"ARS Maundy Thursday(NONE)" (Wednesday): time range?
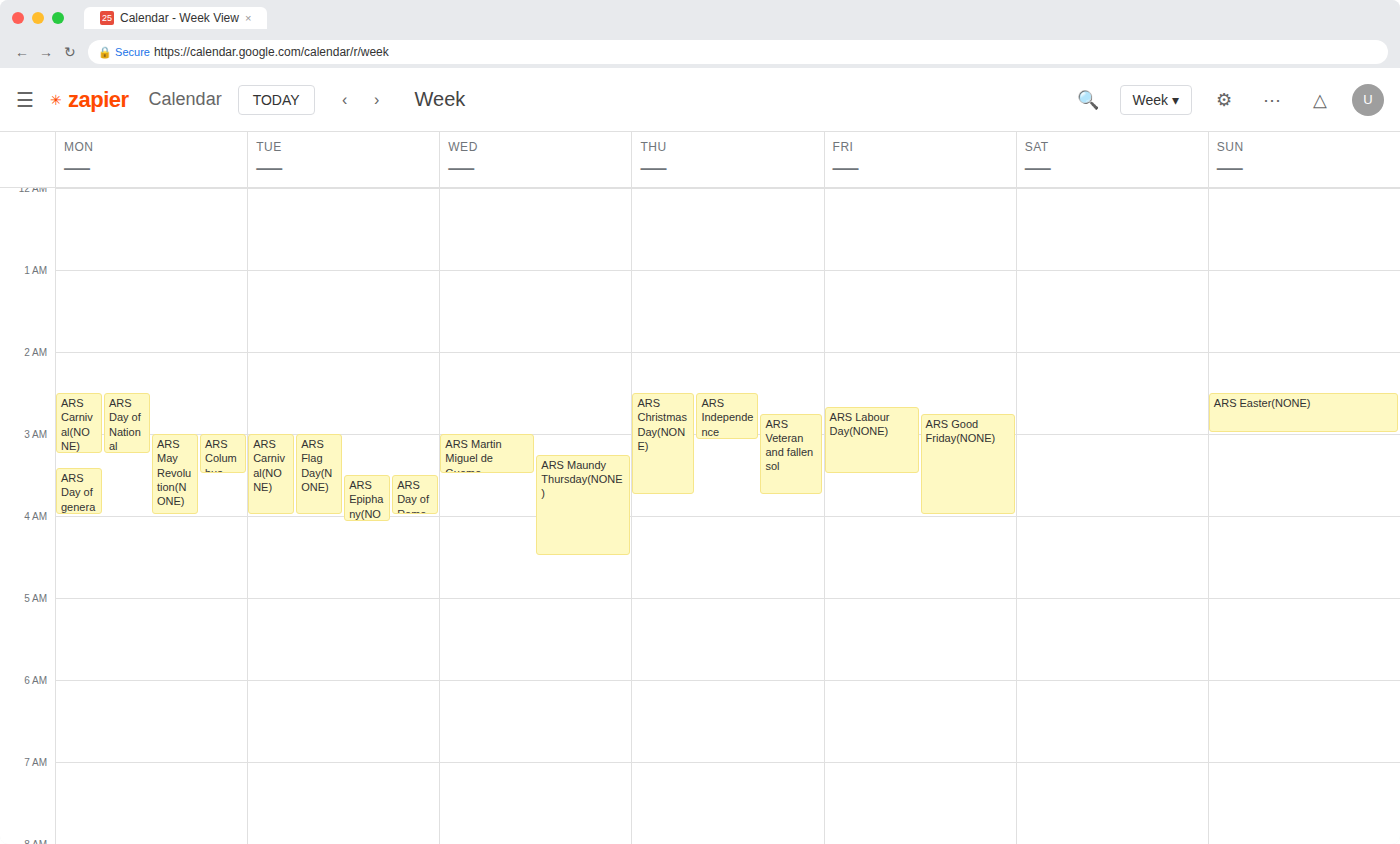
3:15 AM to 4:30 AM